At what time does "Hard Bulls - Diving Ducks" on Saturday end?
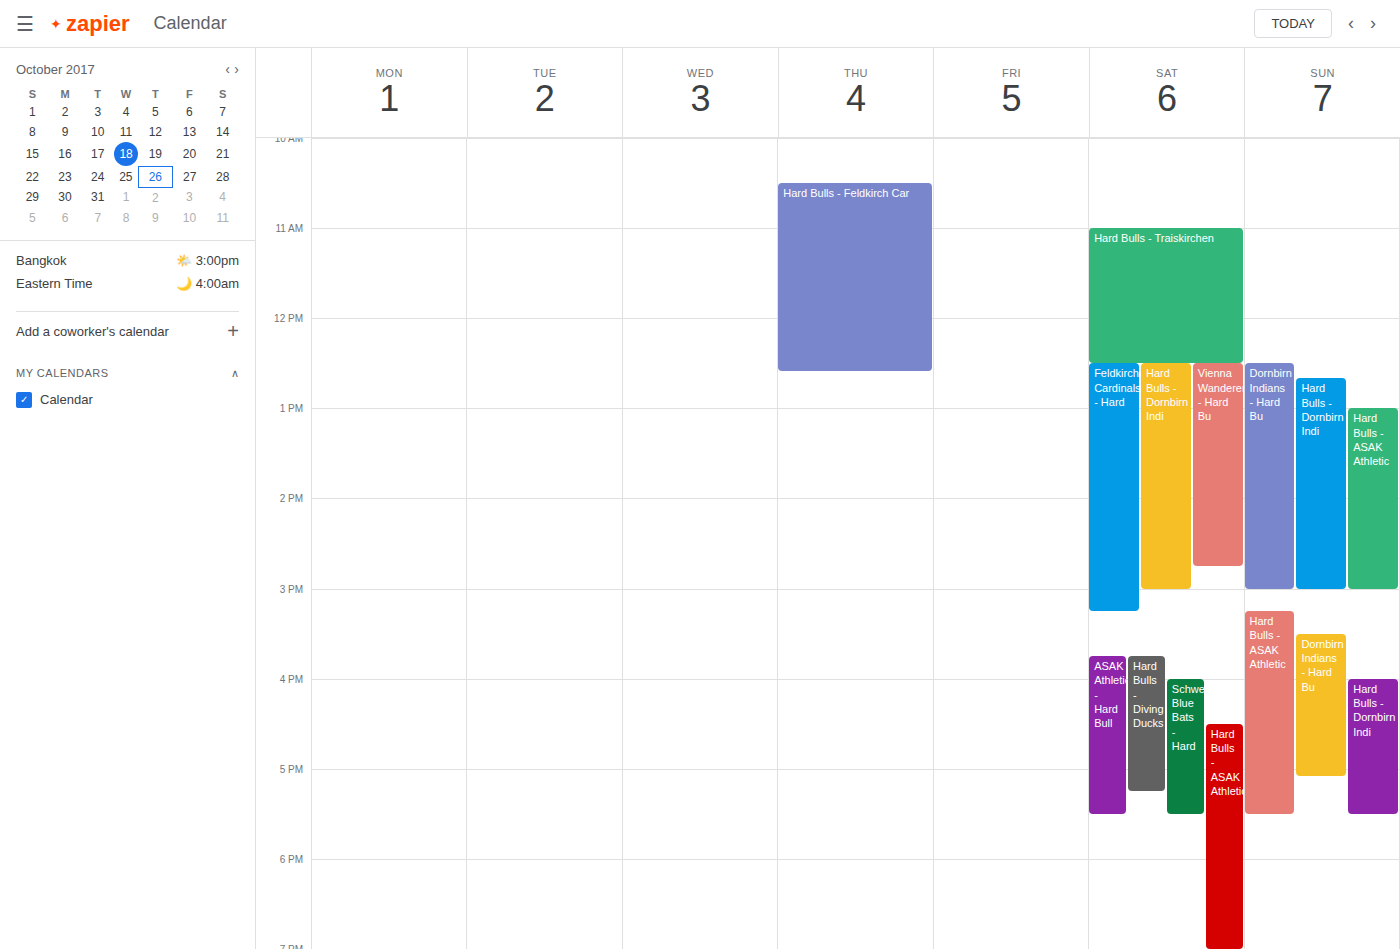
5:15 PM